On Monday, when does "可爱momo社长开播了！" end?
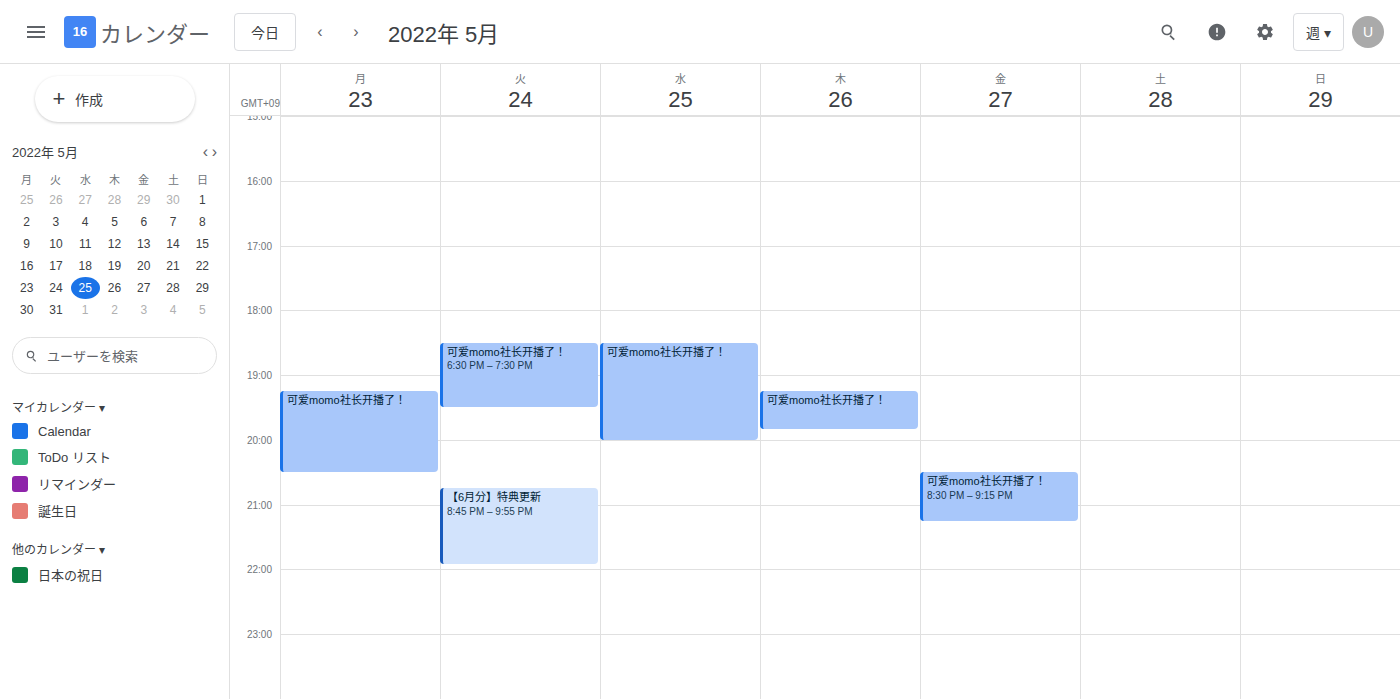
8:30 PM